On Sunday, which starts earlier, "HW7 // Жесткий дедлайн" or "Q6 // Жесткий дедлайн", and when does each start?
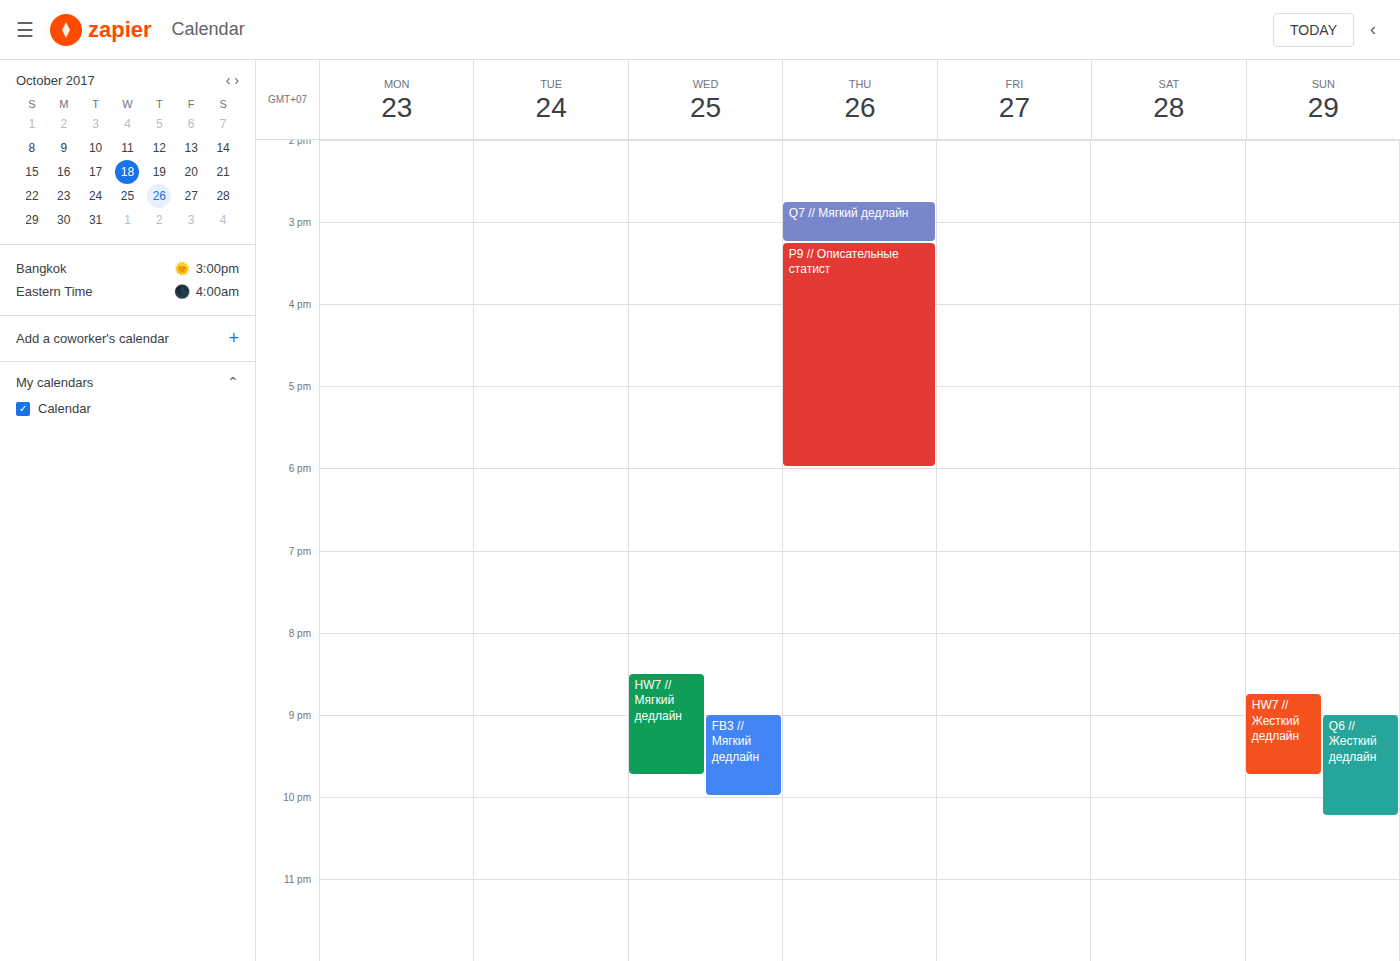
"HW7 // Жесткий дедлайн" 8:45 PM; "Q6 // Жесткий дедлайн" 9:00 PM.